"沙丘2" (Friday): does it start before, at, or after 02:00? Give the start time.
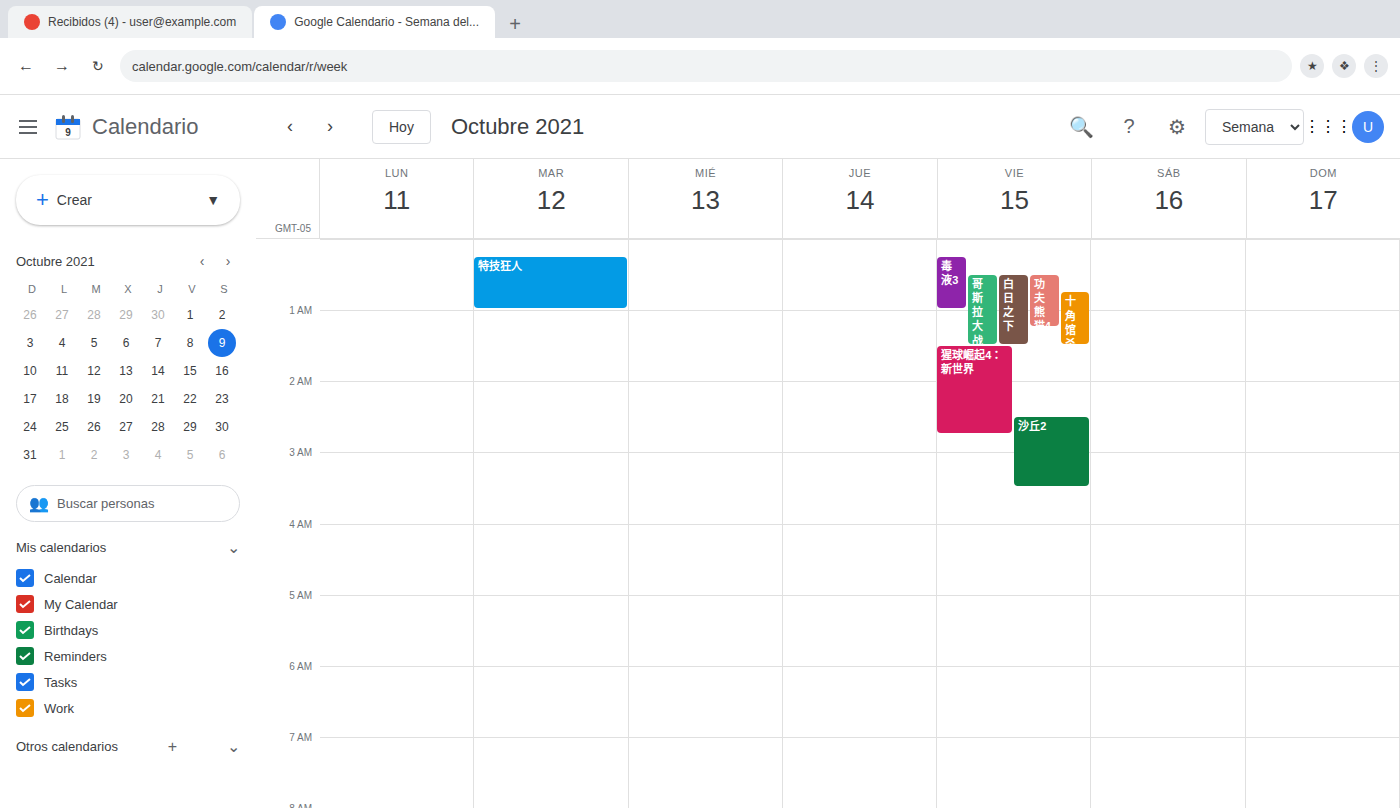
02:30 -- after 02:00, 30 minutes below the 02:00 line.